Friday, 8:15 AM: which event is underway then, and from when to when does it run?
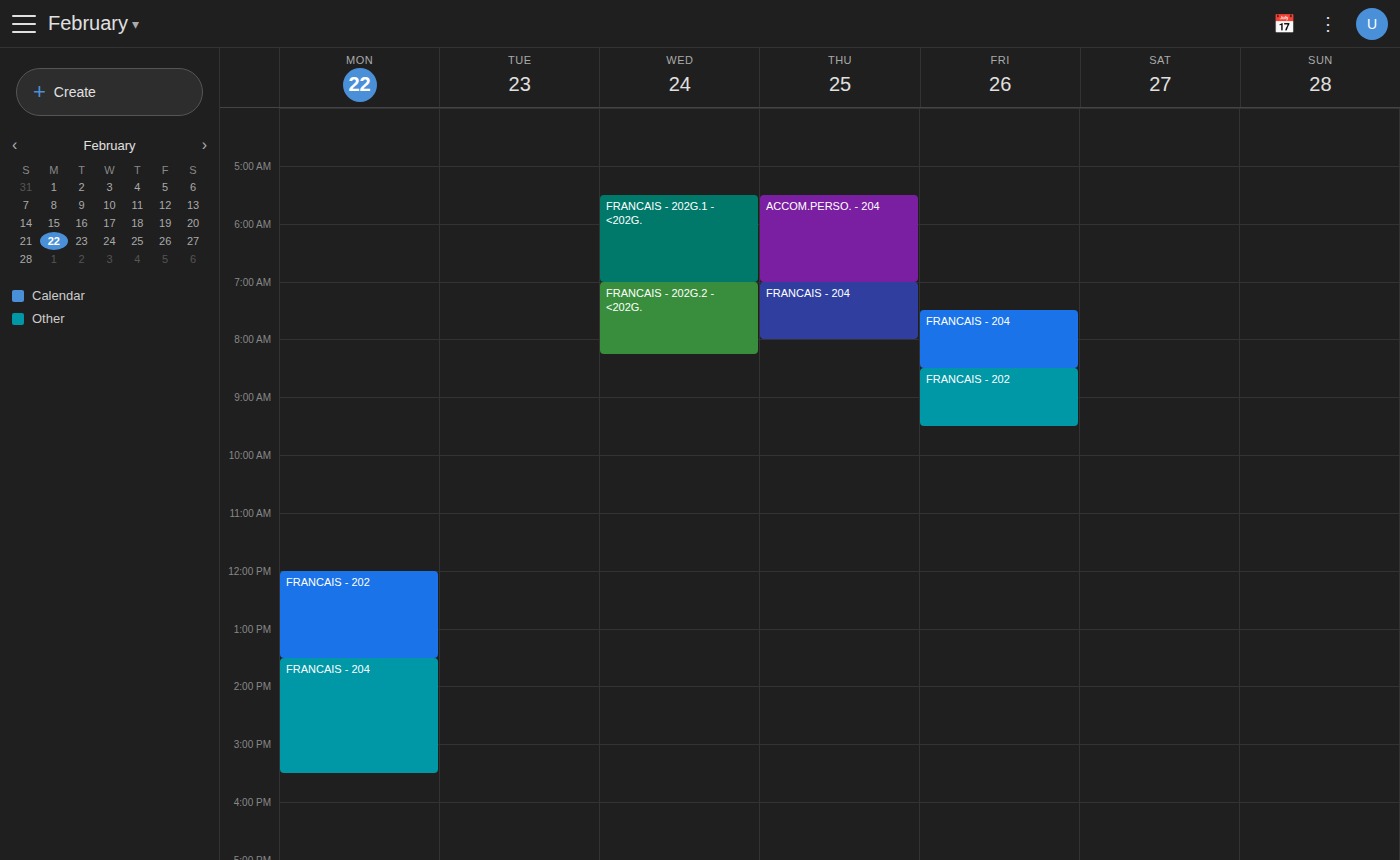
"FRANCAIS - 204", 7:30 AM to 8:30 AM